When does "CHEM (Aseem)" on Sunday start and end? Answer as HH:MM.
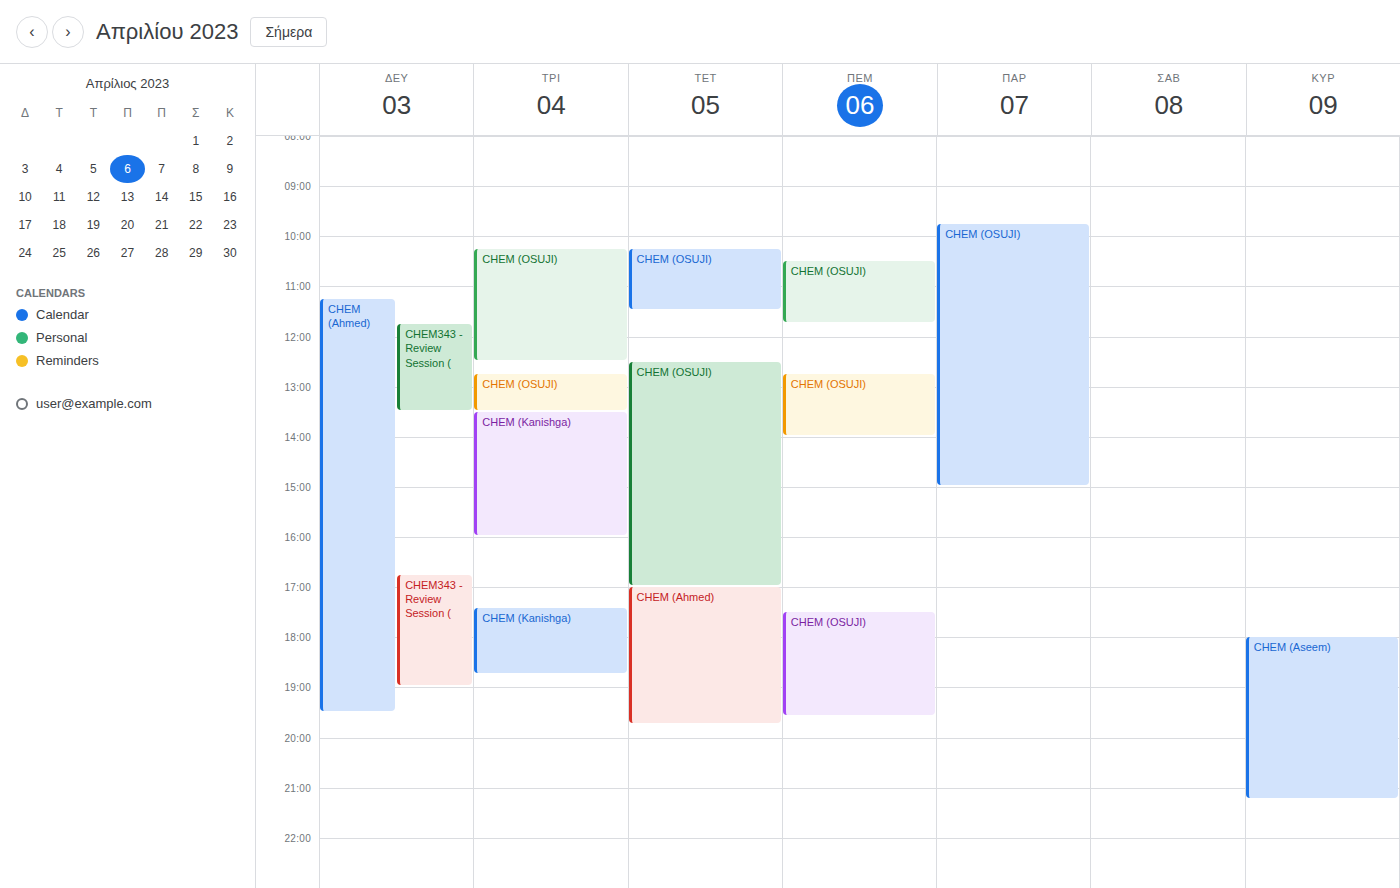
18:00 to 21:15